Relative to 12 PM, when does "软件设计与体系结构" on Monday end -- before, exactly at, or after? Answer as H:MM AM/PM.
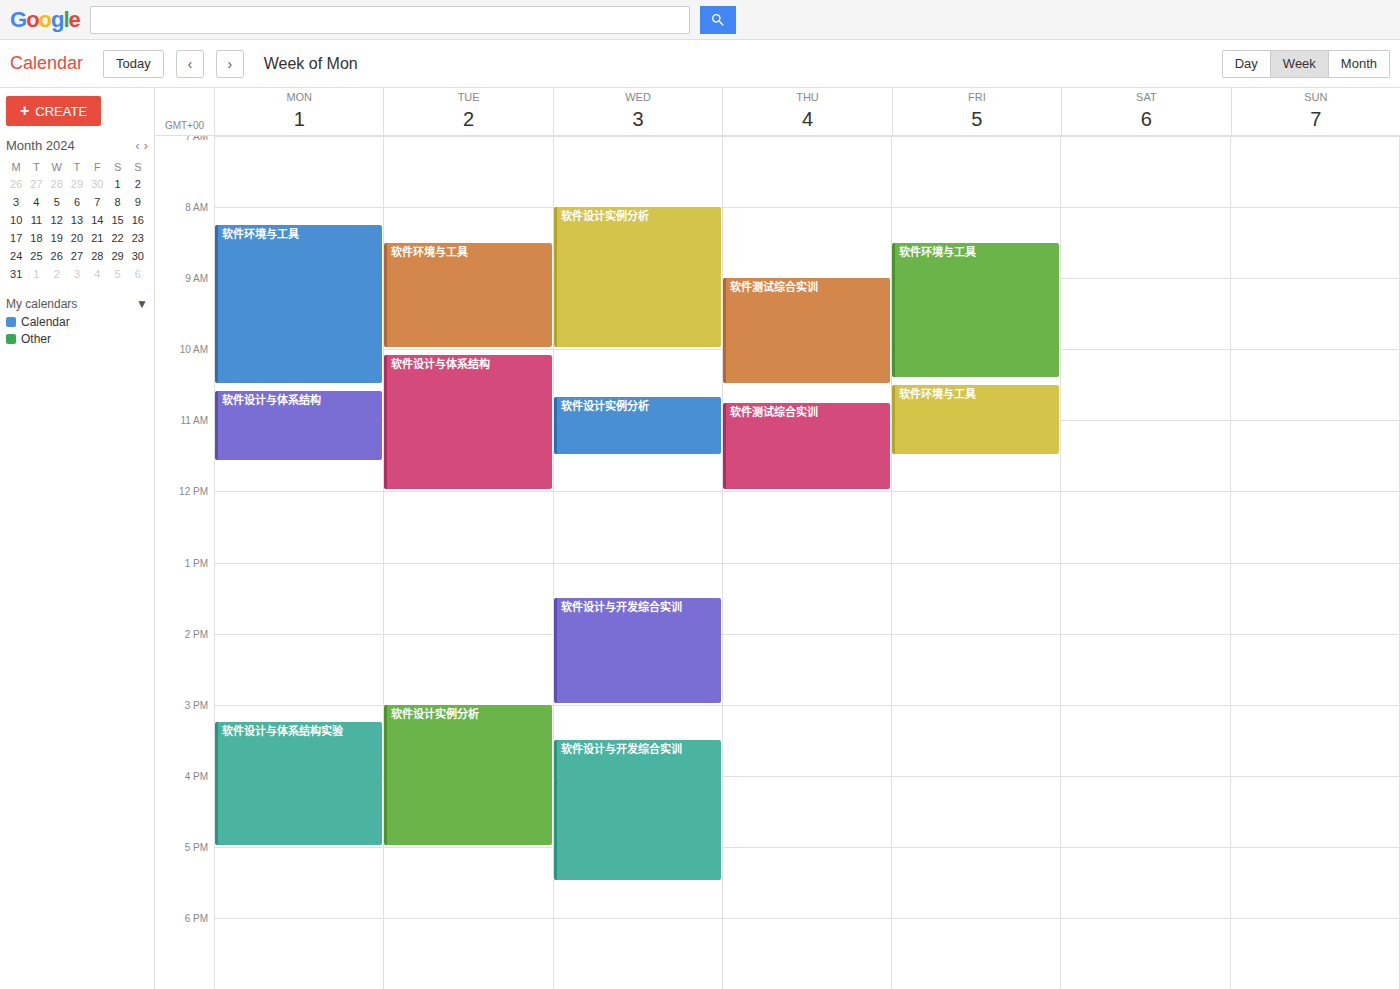
11:35 AM -- before 12 PM, 25 minutes above the 12 PM line.